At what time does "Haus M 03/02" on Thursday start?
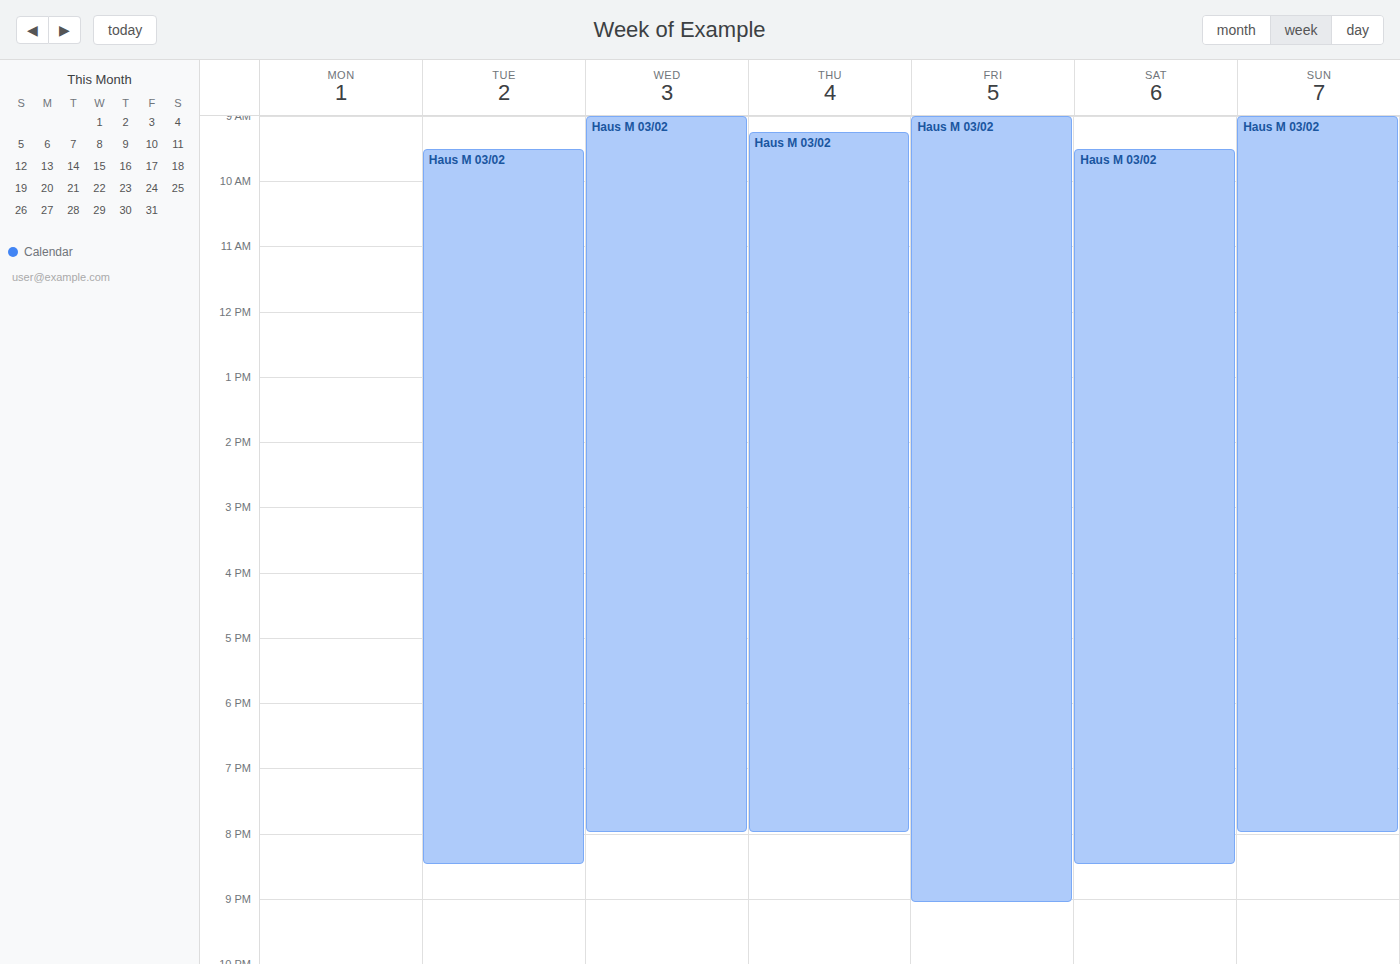
09:15